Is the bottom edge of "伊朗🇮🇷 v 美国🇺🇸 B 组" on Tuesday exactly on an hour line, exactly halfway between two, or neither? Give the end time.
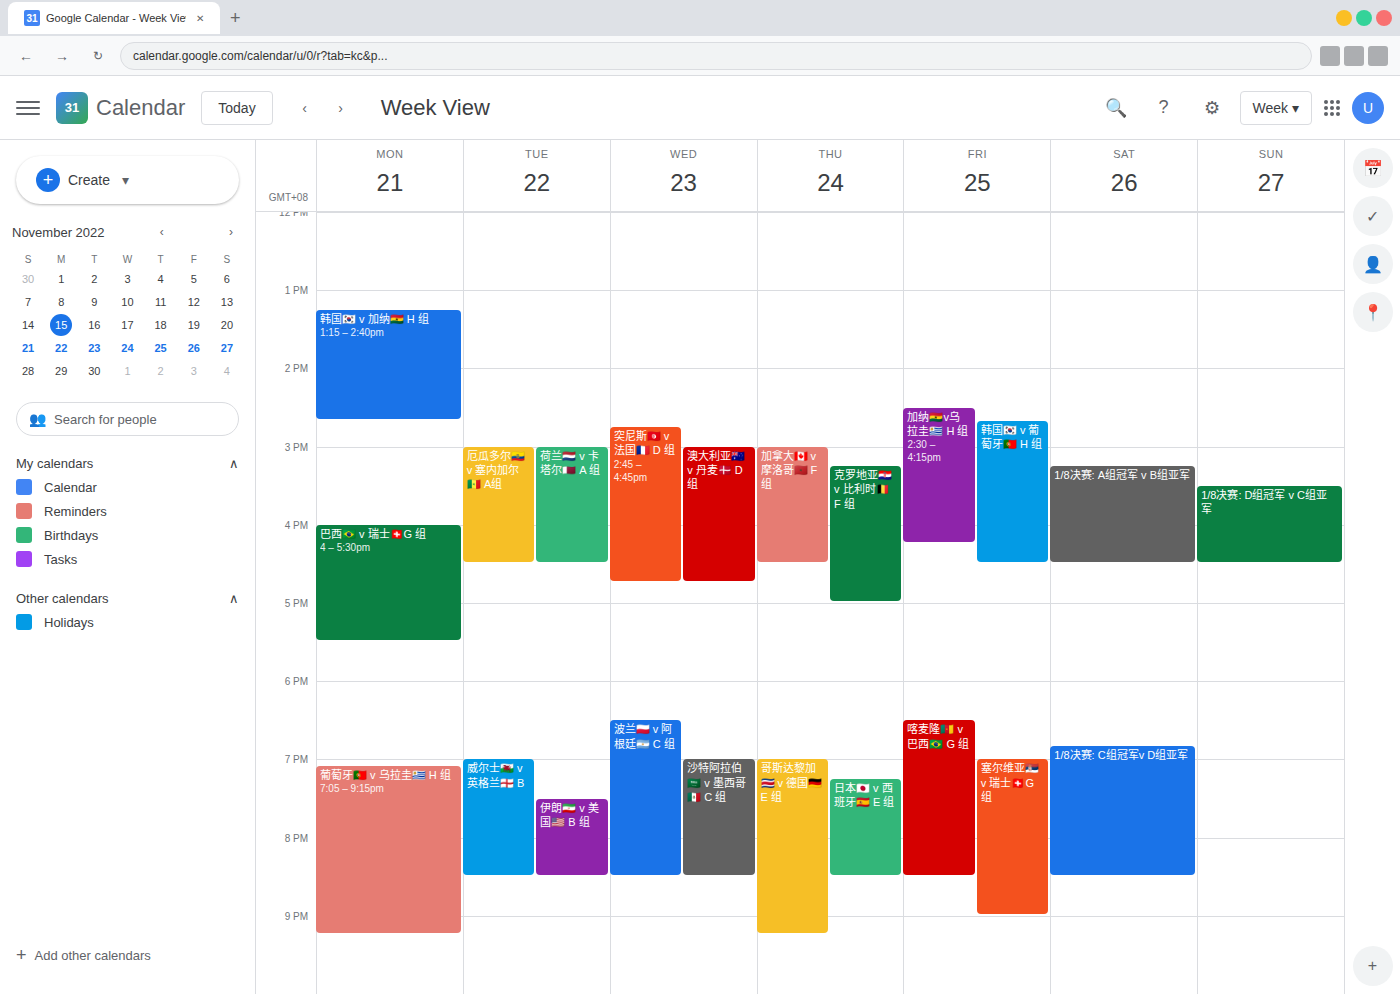
8:30 PM -- halfway between the 8 PM and 9 PM lines.